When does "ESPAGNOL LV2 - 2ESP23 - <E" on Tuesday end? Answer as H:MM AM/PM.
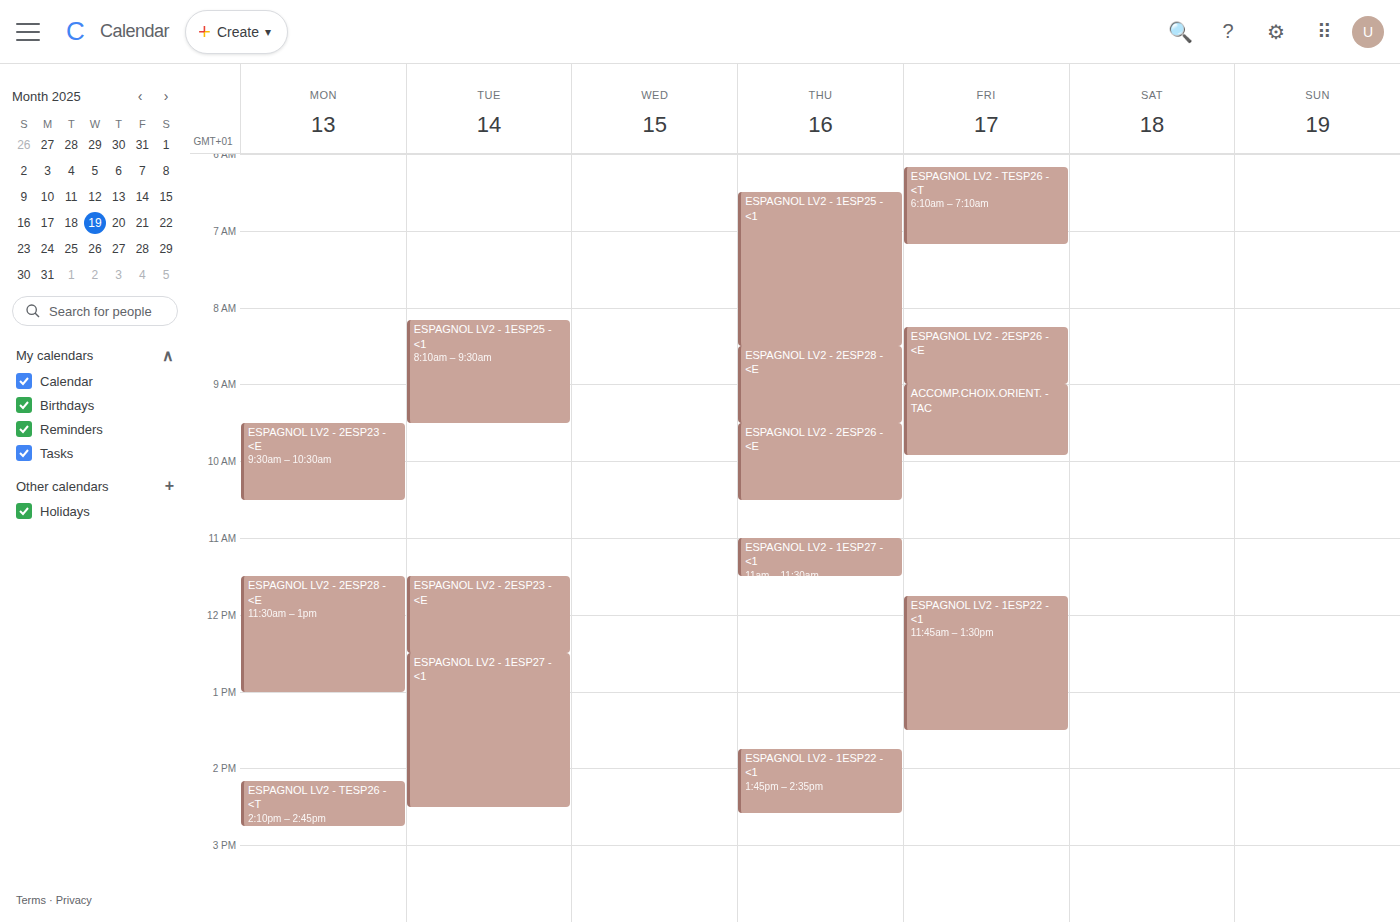
12:30 PM